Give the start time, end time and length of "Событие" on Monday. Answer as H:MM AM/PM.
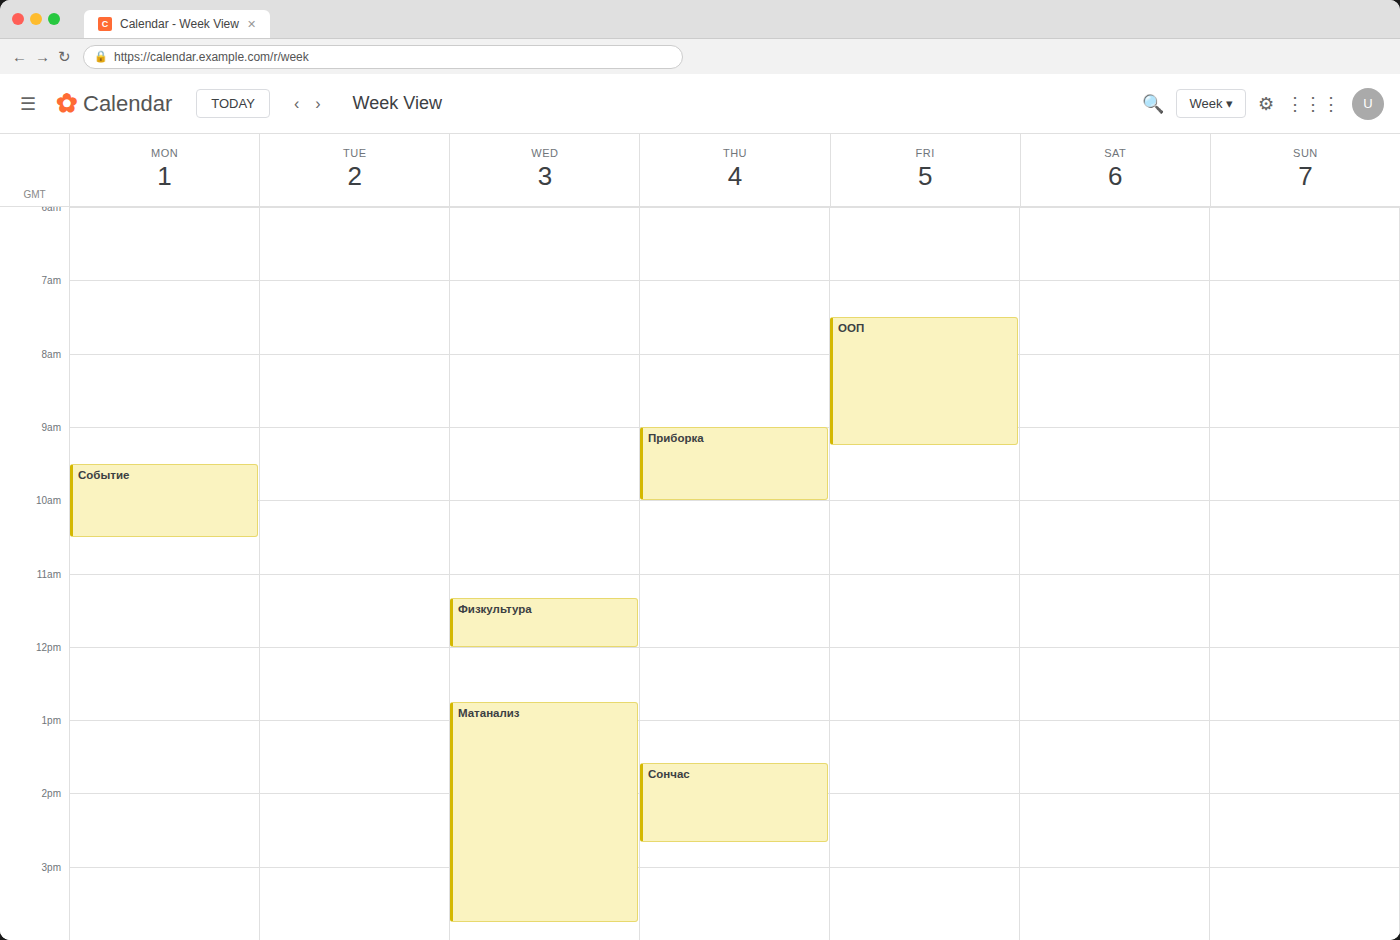
9:30 AM to 10:30 AM, 1 hour